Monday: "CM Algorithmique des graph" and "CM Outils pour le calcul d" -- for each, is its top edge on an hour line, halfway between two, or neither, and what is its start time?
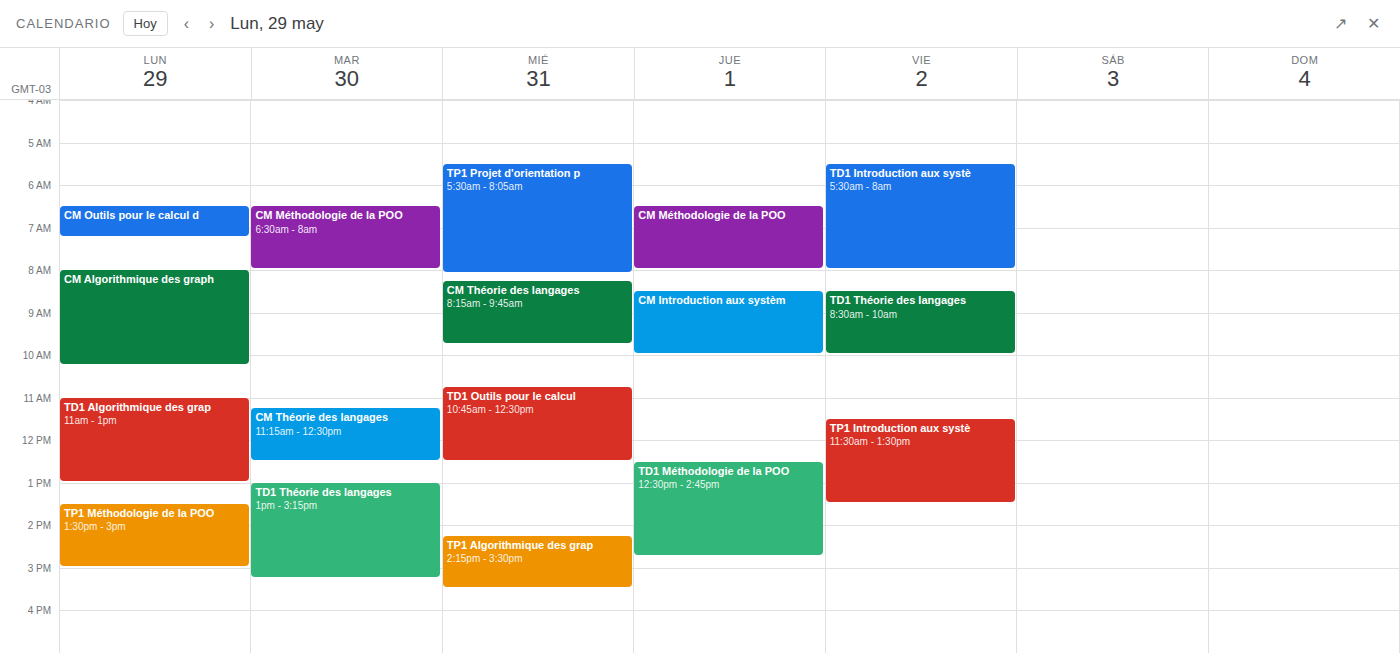
"CM Algorithmique des graph": 8:00 AM, exactly on the 8 AM line. "CM Outils pour le calcul d": 6:30 AM, halfway between the 6 AM and 7 AM lines.